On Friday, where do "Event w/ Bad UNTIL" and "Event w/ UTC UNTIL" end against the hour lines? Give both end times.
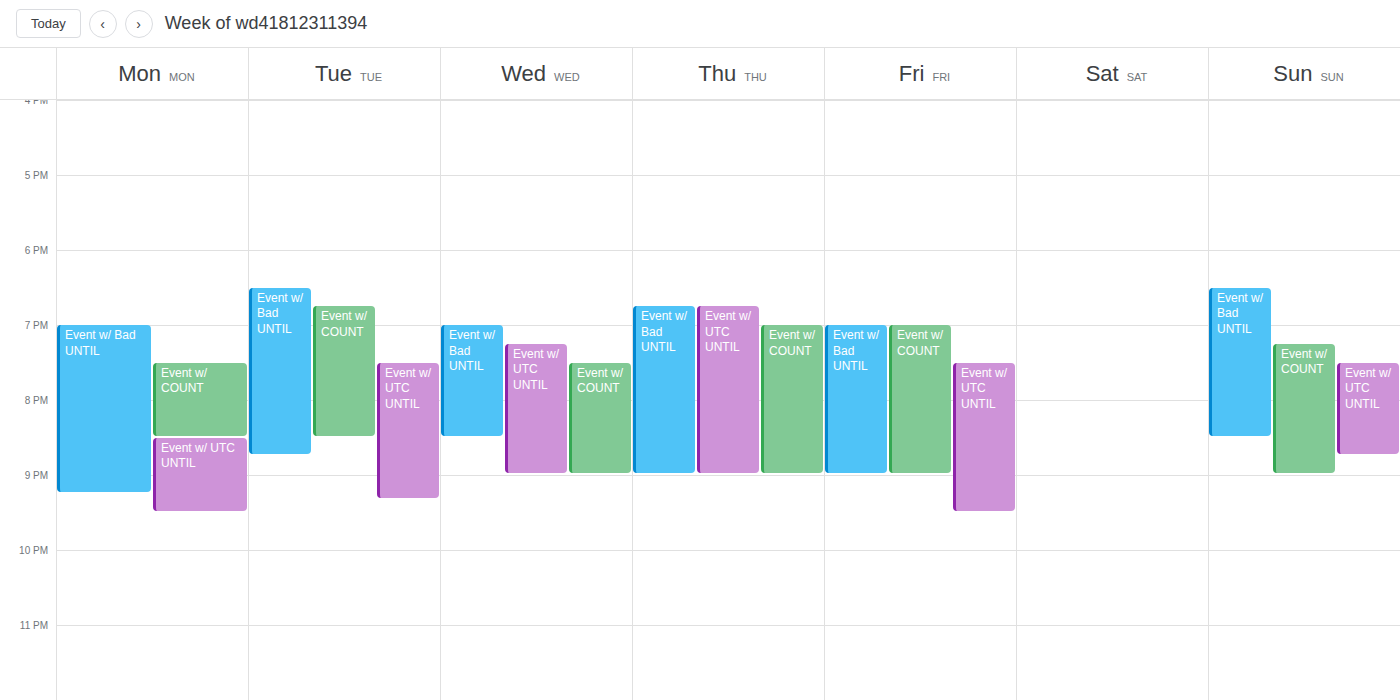
"Event w/ Bad UNTIL": 9:00 PM, exactly on the 9 PM line. "Event w/ UTC UNTIL": 9:30 PM, halfway between the 9 PM and 10 PM lines.